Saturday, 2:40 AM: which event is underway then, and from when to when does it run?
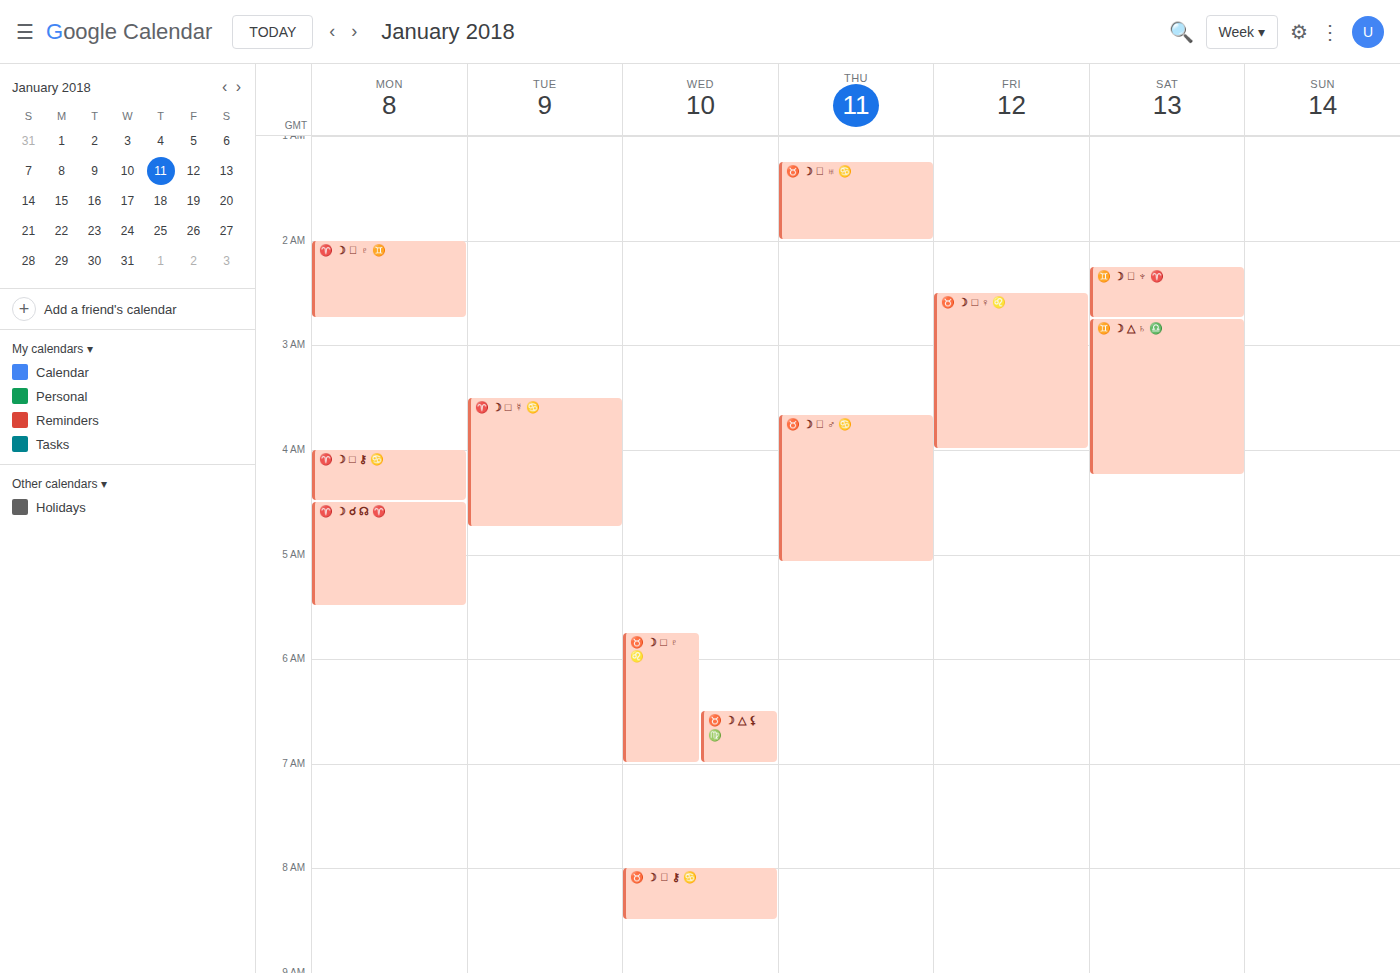
"♊️ ☽ ⚹ ♆ ♈️", 2:15 AM to 2:45 AM